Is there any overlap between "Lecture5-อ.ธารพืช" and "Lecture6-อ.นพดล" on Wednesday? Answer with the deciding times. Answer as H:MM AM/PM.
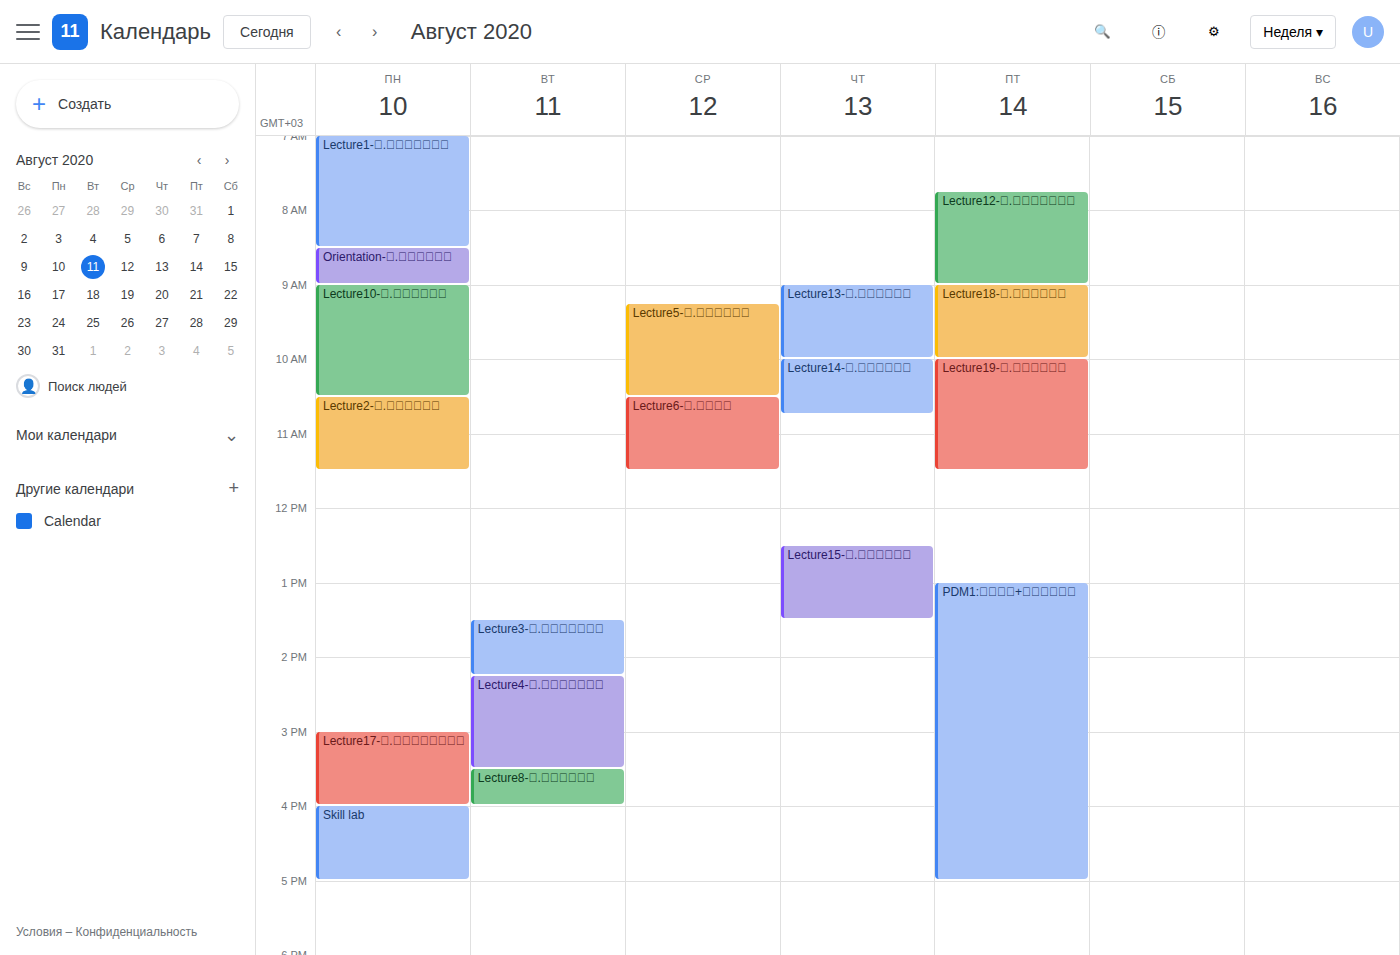
"Lecture5-อ.ธารพืช" ends at 10:30 AM, exactly when "Lecture6-อ.นพดล" starts -- they touch but do not overlap.